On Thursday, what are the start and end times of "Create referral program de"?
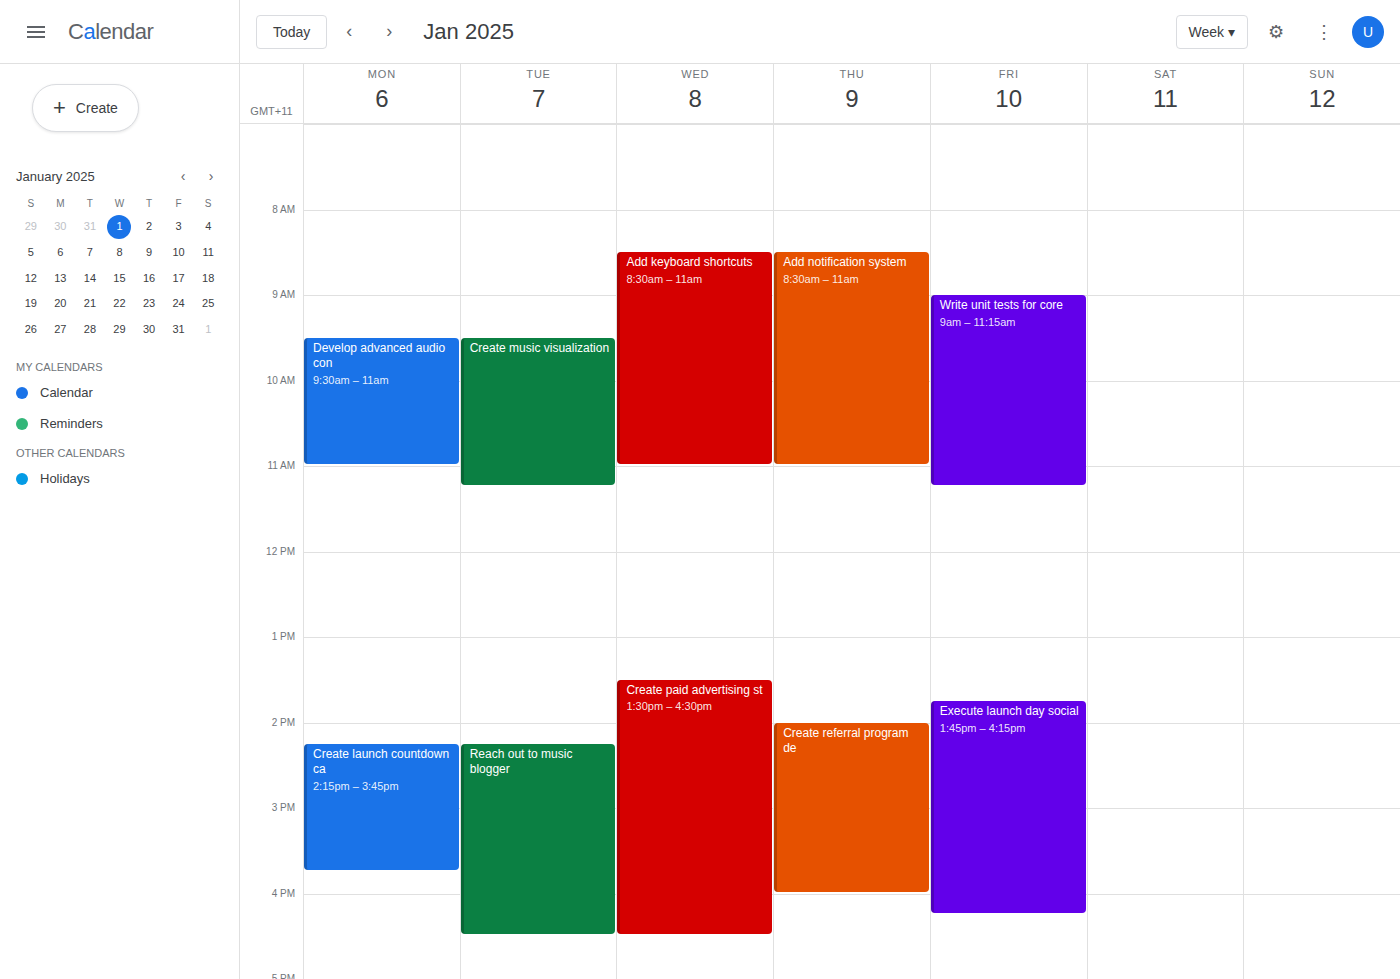
2:00 PM to 4:00 PM